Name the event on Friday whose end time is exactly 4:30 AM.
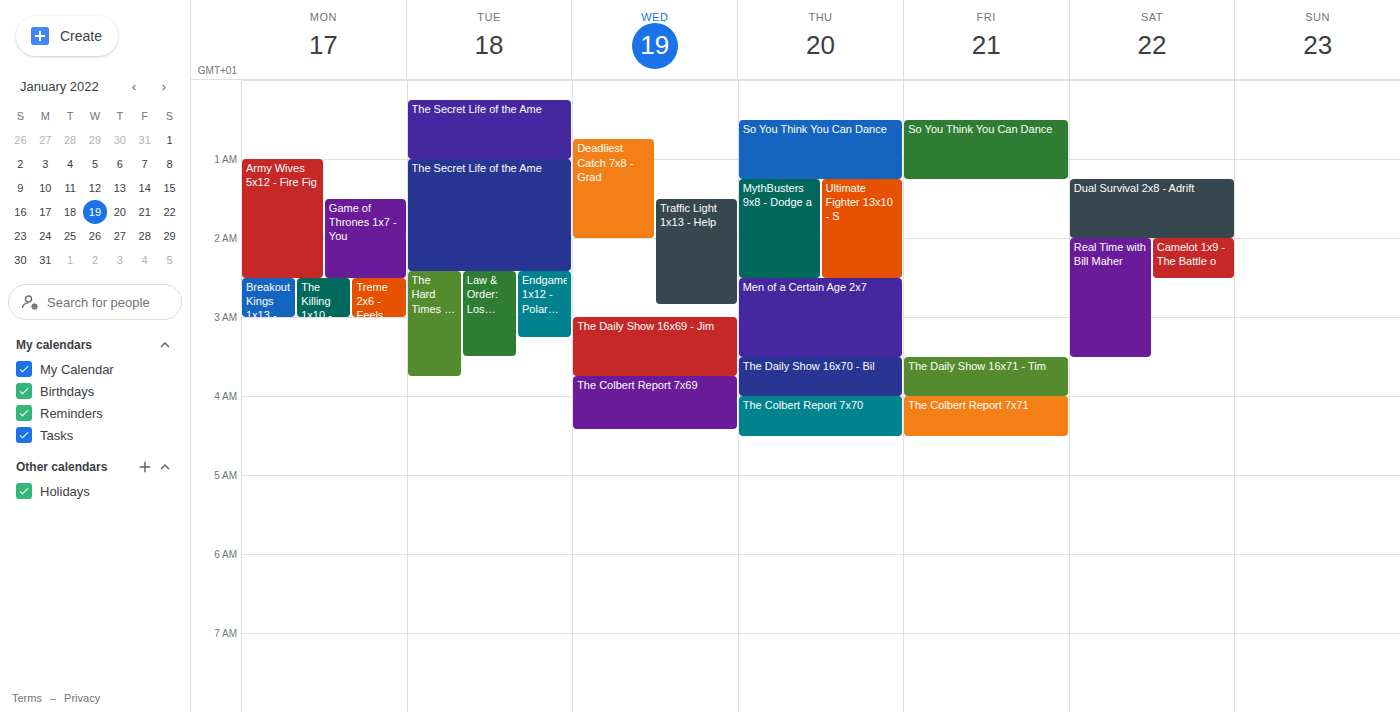
"The Colbert Report 7x71"